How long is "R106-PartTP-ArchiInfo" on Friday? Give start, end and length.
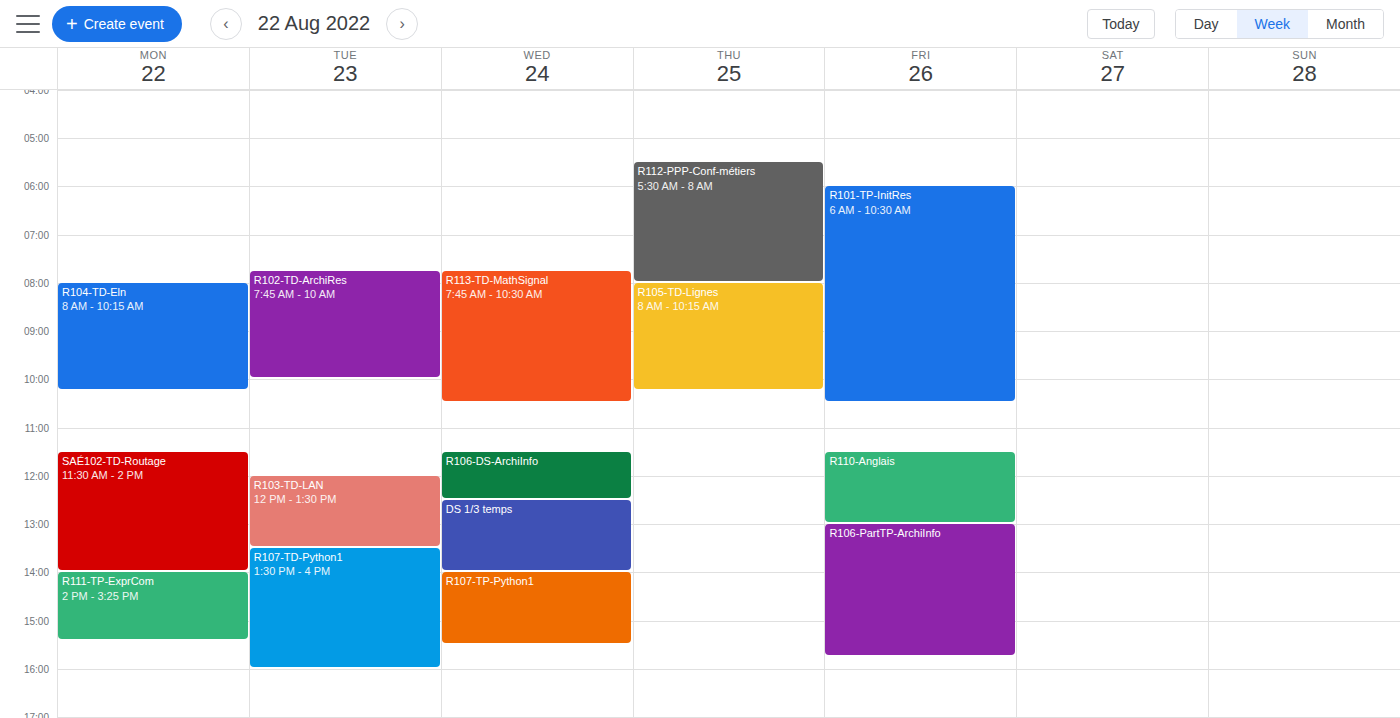
1:00 PM to 3:45 PM, 2 hours 45 minutes